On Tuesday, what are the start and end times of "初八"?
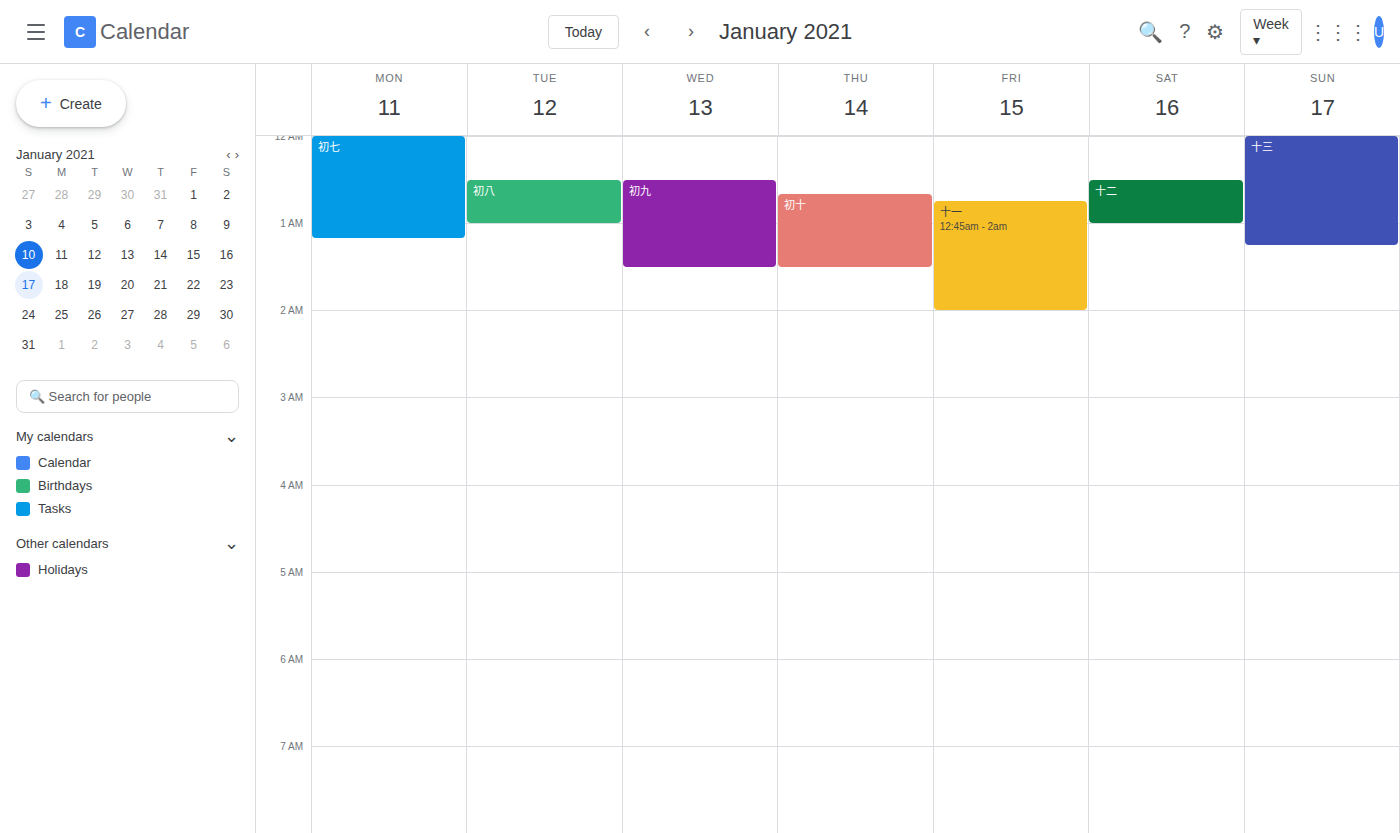
12:30 AM to 1:00 AM